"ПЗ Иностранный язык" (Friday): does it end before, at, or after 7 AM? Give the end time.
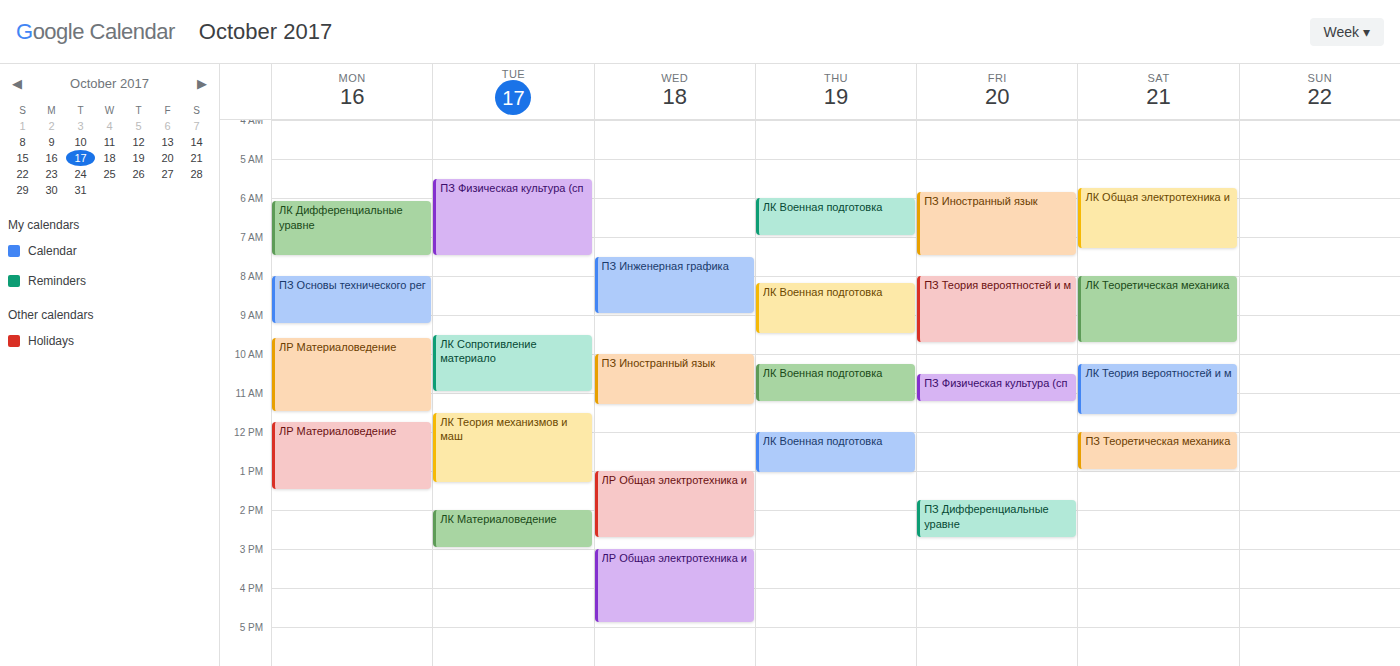
7:30 AM -- after 7 AM, 30 minutes below the 7 AM line.